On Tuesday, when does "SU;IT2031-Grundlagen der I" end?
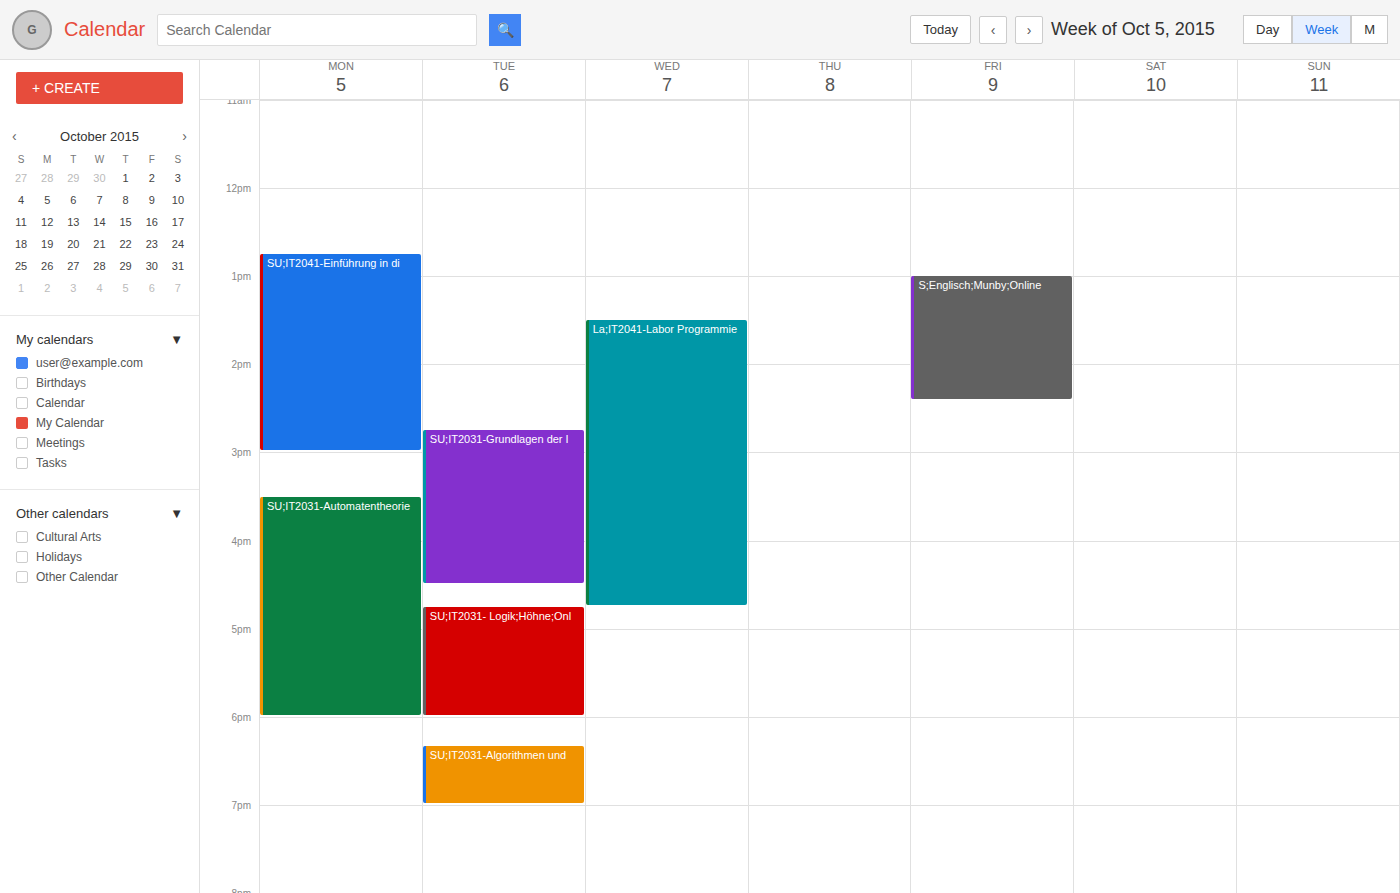
4:30 PM